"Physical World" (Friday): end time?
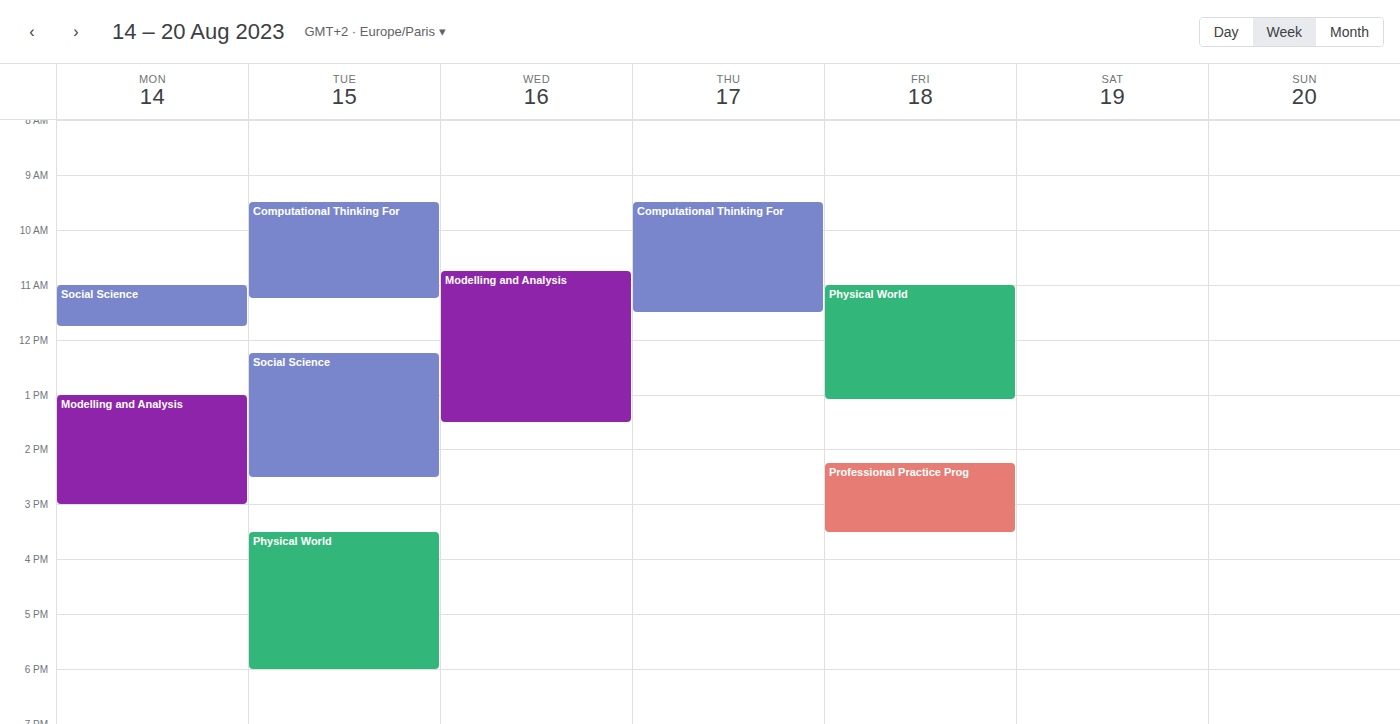
1:05 PM